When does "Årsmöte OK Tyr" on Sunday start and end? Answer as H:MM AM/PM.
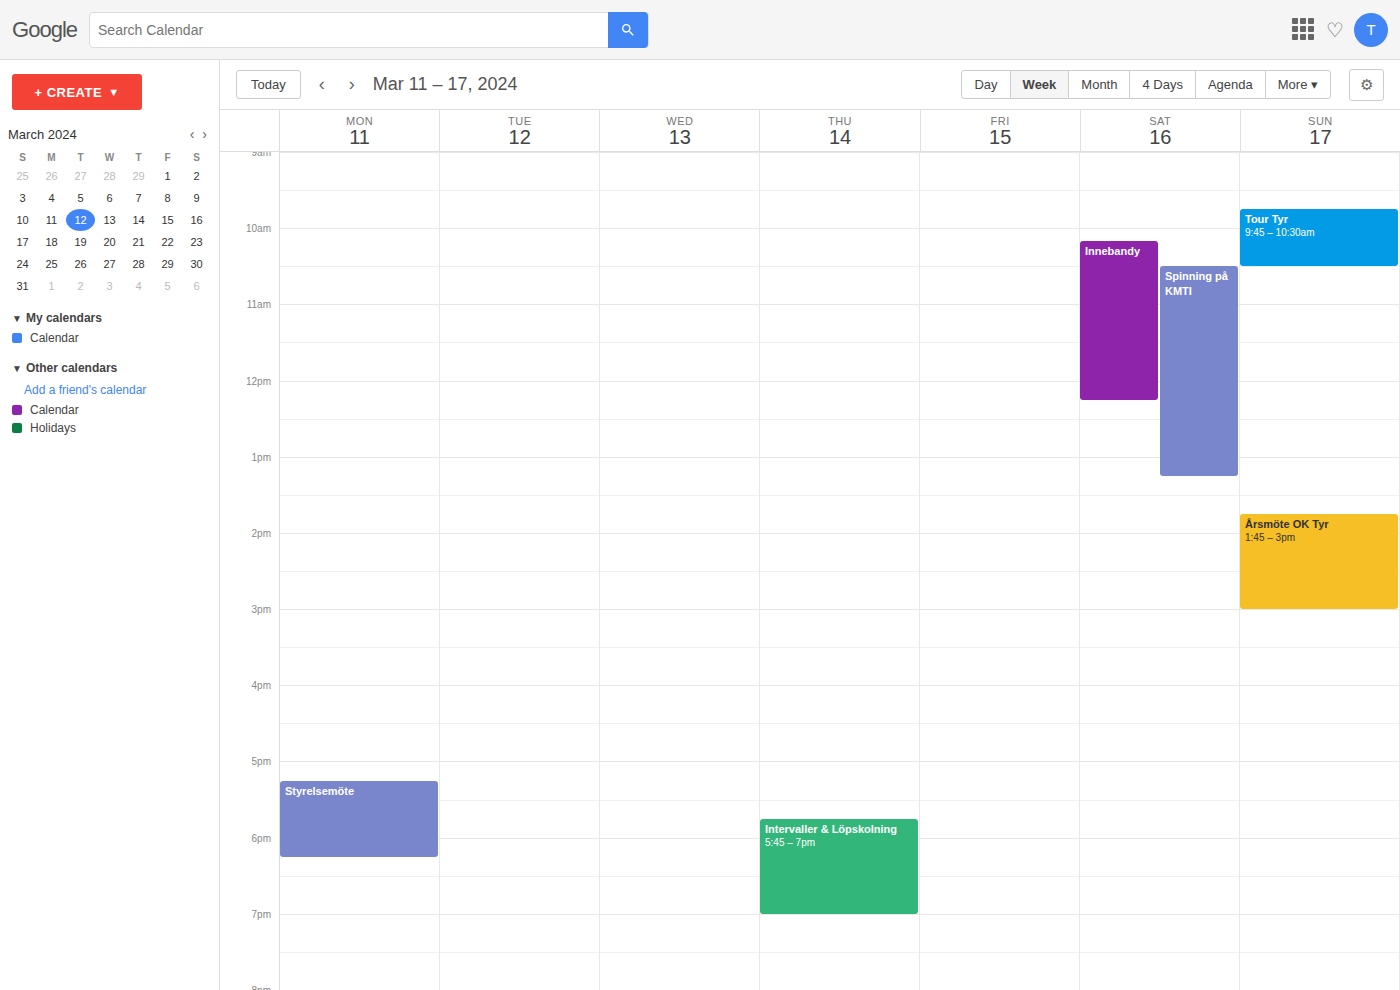
1:45 PM to 3:00 PM